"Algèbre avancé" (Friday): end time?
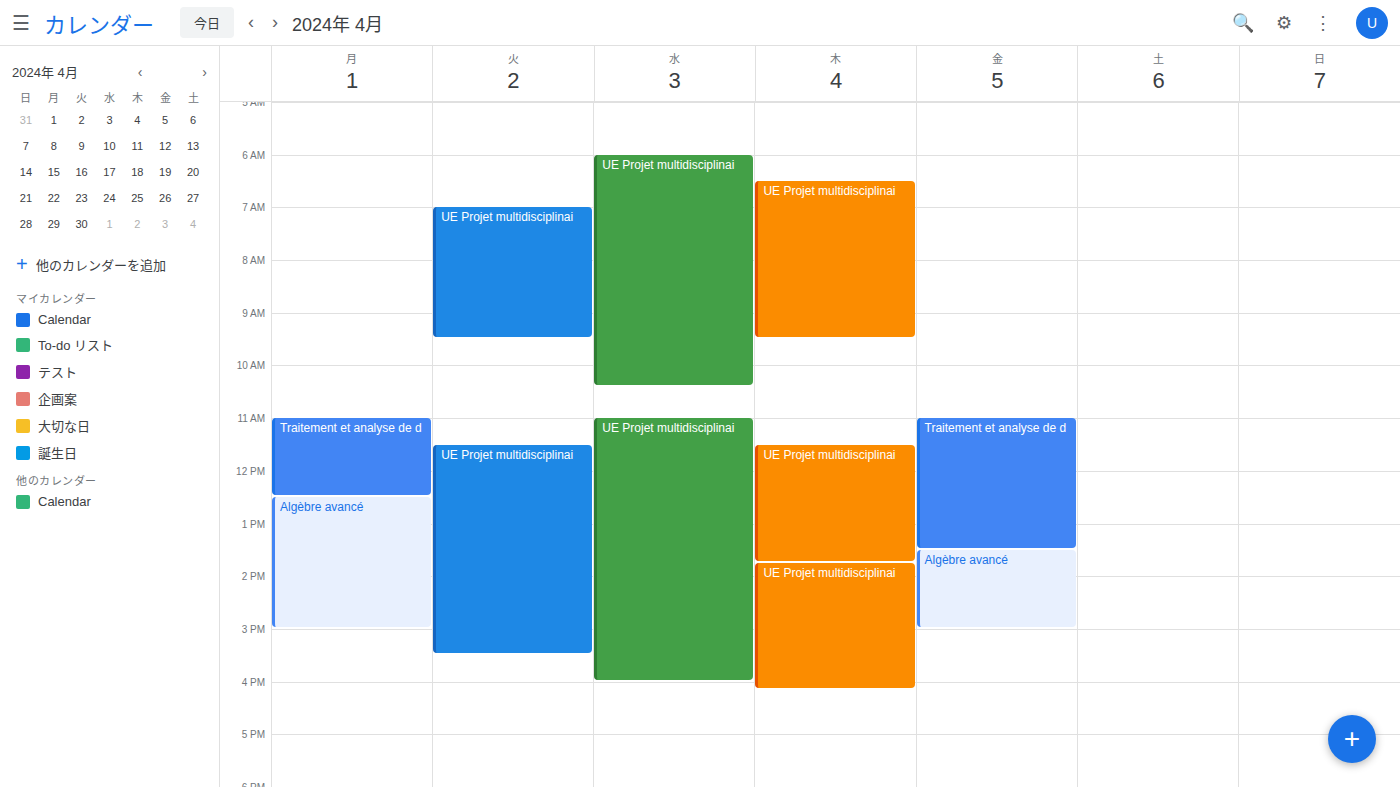
3:00 PM